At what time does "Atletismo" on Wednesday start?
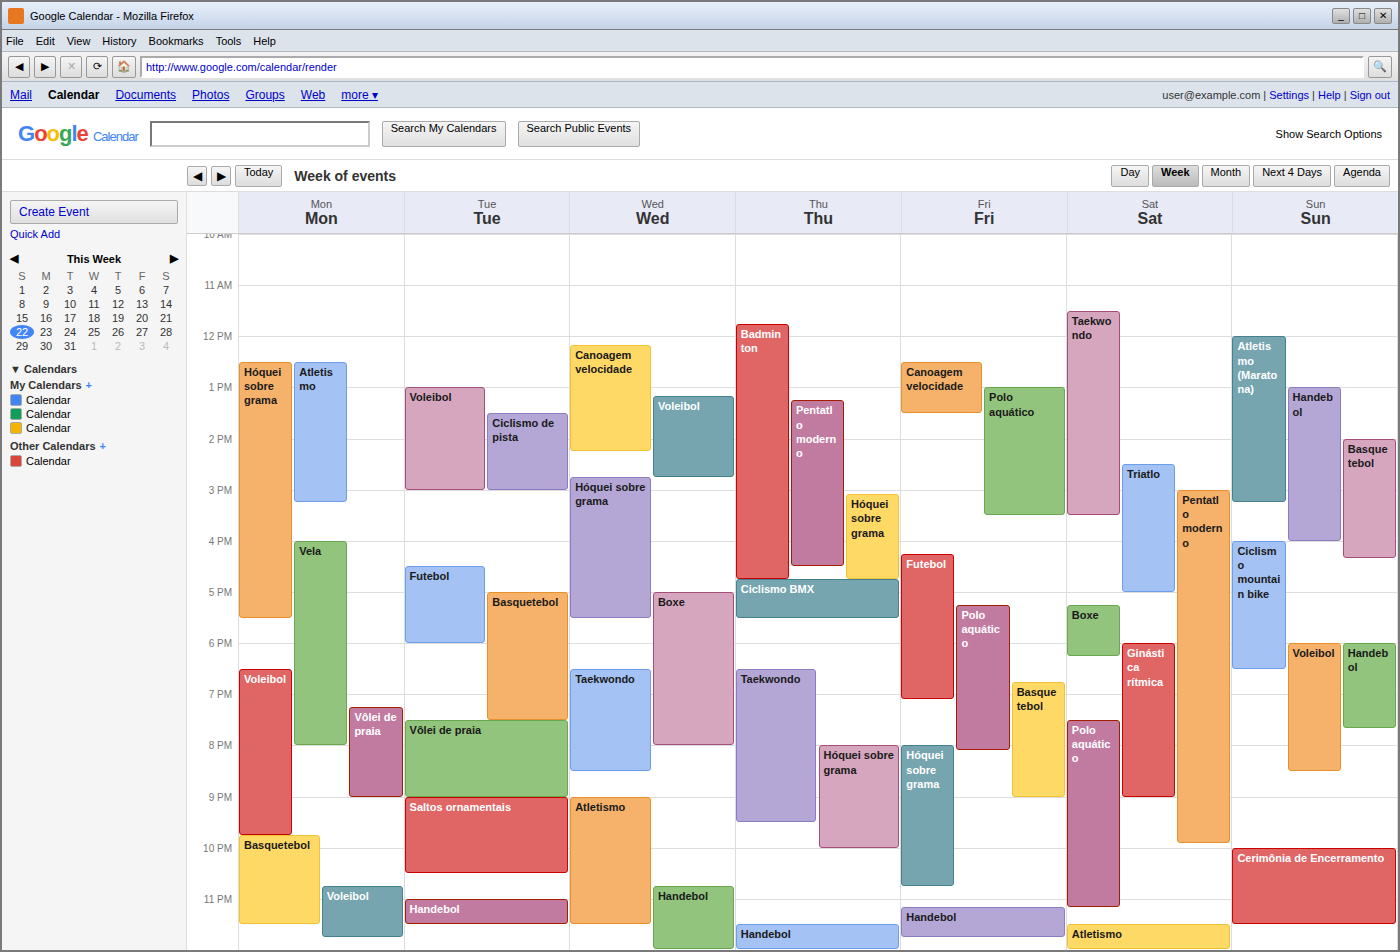
9:00 PM